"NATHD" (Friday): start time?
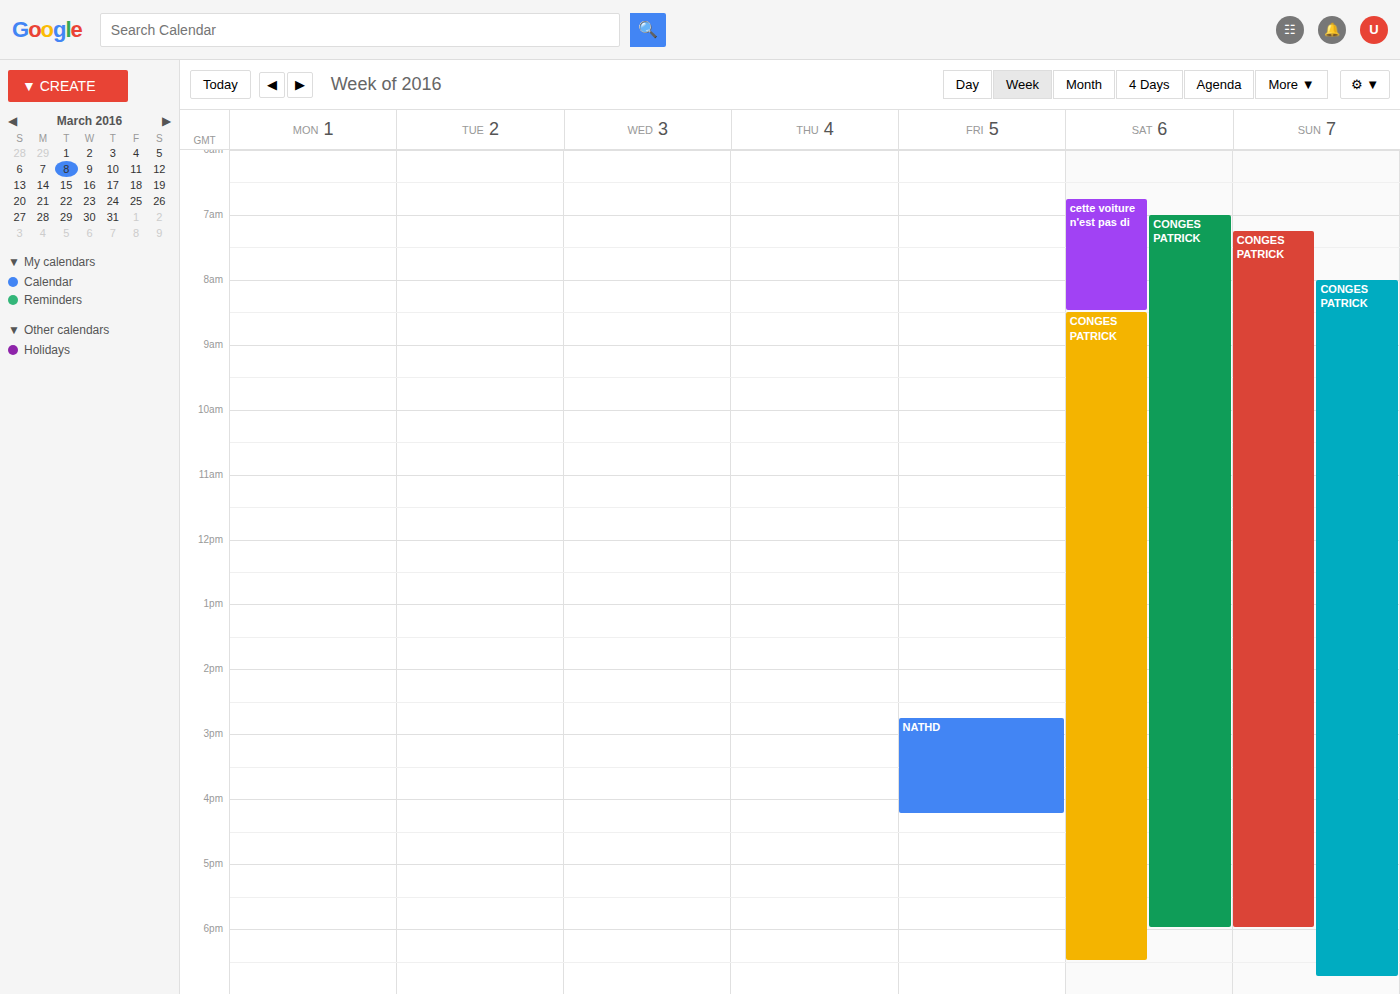
2:45 PM